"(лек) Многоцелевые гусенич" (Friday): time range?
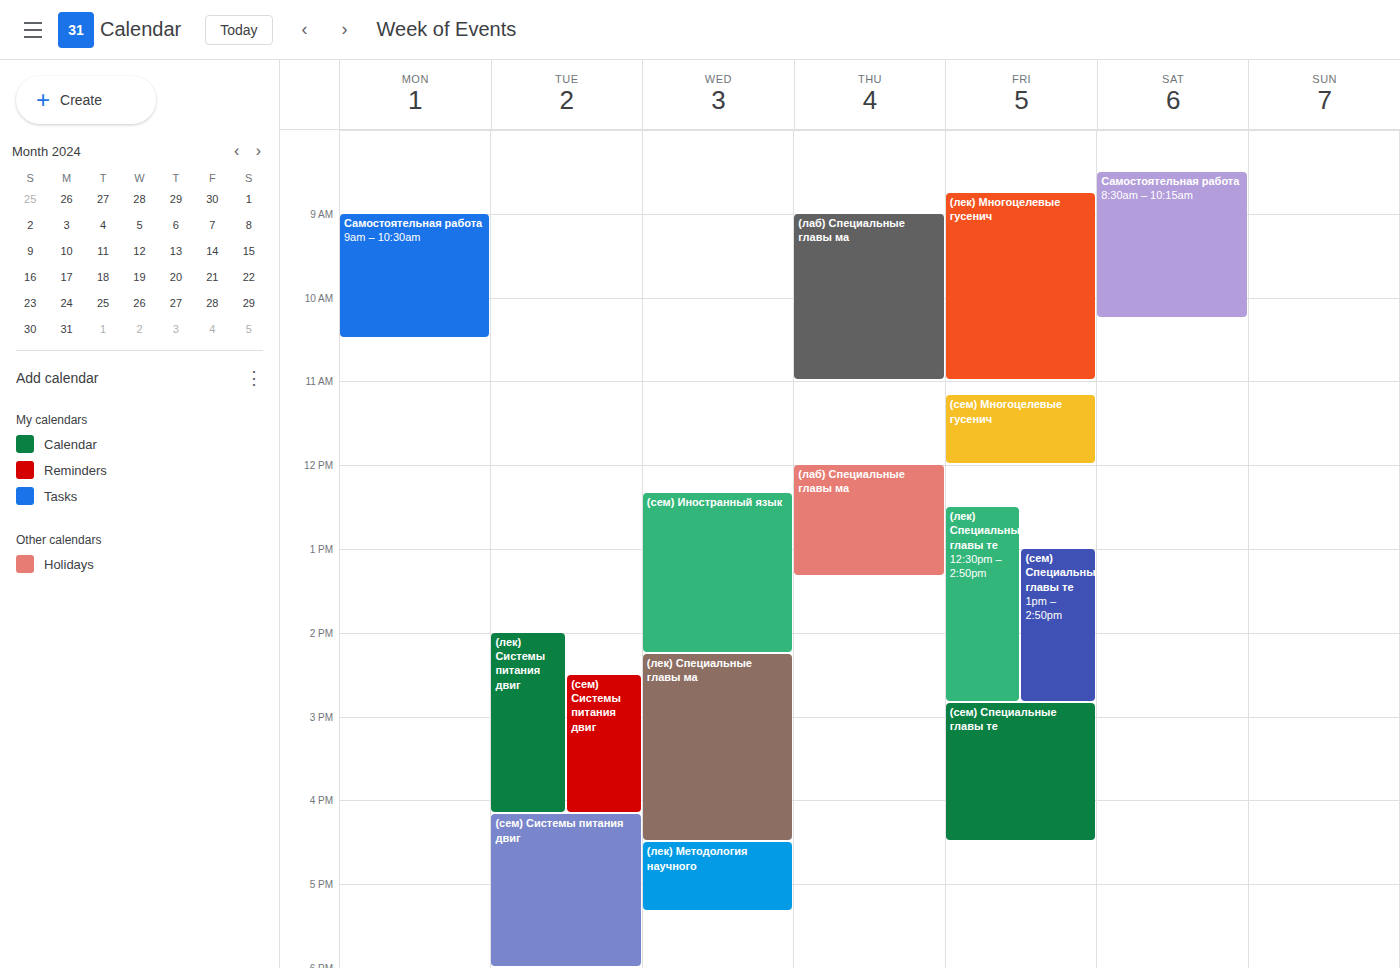
8:45 AM to 11:00 AM